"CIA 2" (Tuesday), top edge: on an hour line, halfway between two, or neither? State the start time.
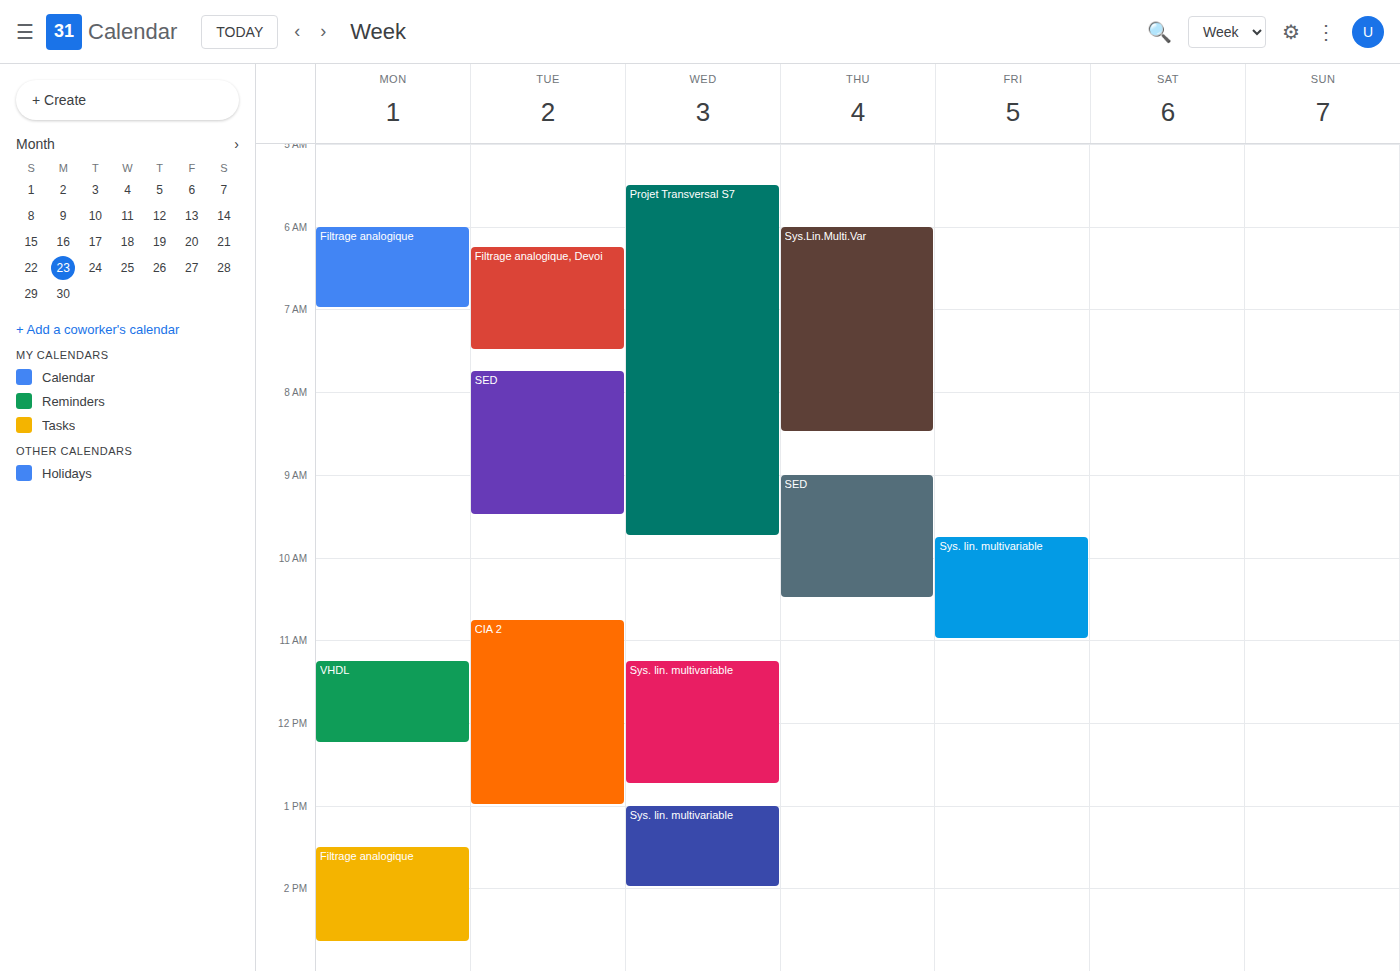
10:45 AM -- neither: three quarters of the way from the 10 AM line to the 11 AM line.